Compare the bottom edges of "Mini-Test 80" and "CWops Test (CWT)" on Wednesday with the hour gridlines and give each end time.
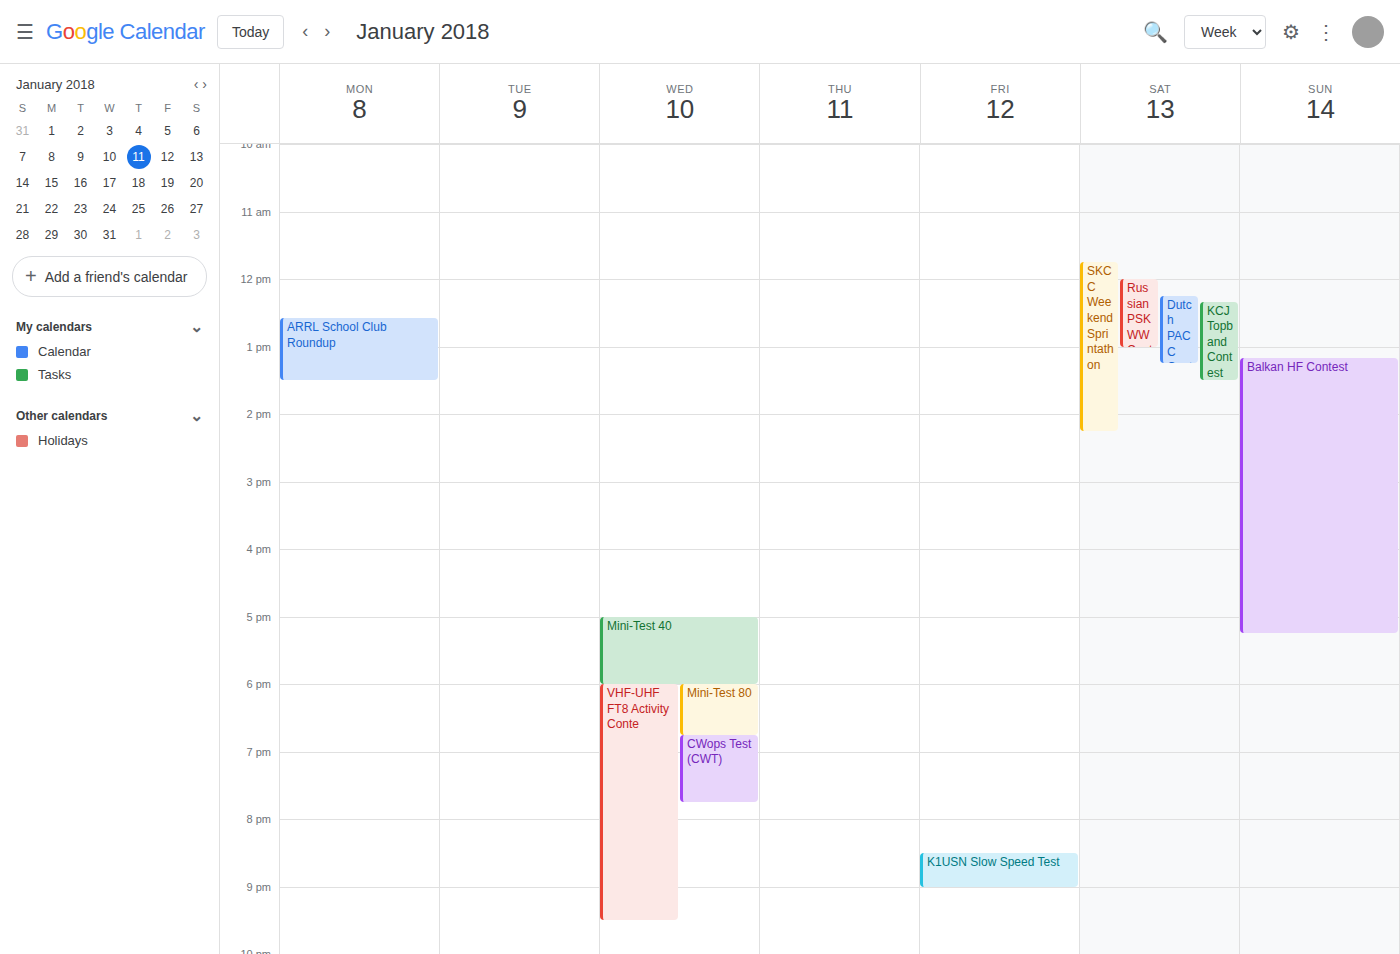
"Mini-Test 80": 6:45 PM, neither: three quarters of the way from the 6 PM line to the 7 PM line. "CWops Test (CWT)": 7:45 PM, neither: three quarters of the way from the 7 PM line to the 8 PM line.